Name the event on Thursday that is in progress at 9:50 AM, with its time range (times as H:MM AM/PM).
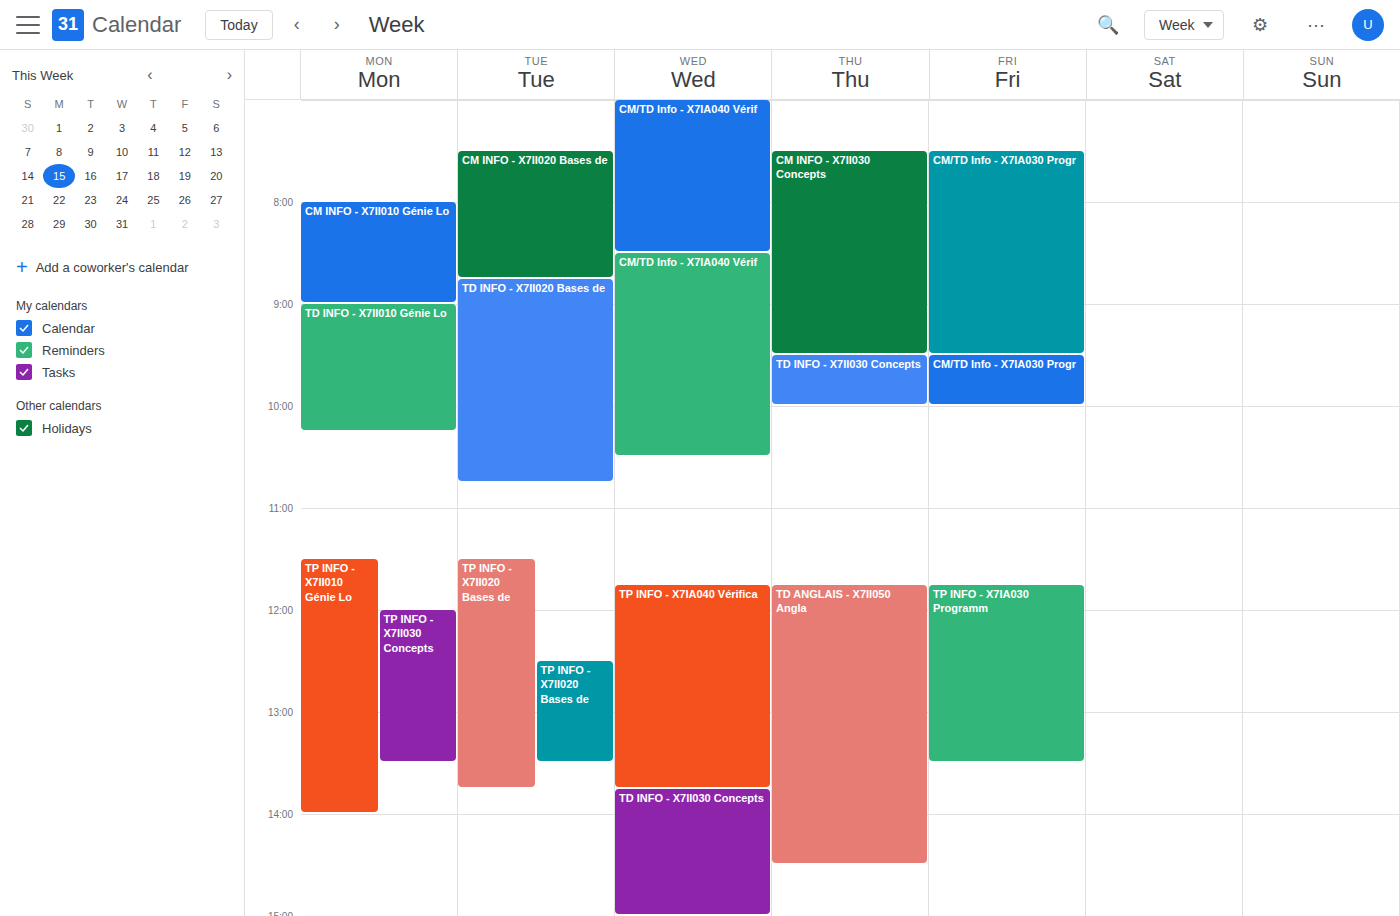
"TD INFO - X7II030 Concepts", 9:30 AM to 10:00 AM